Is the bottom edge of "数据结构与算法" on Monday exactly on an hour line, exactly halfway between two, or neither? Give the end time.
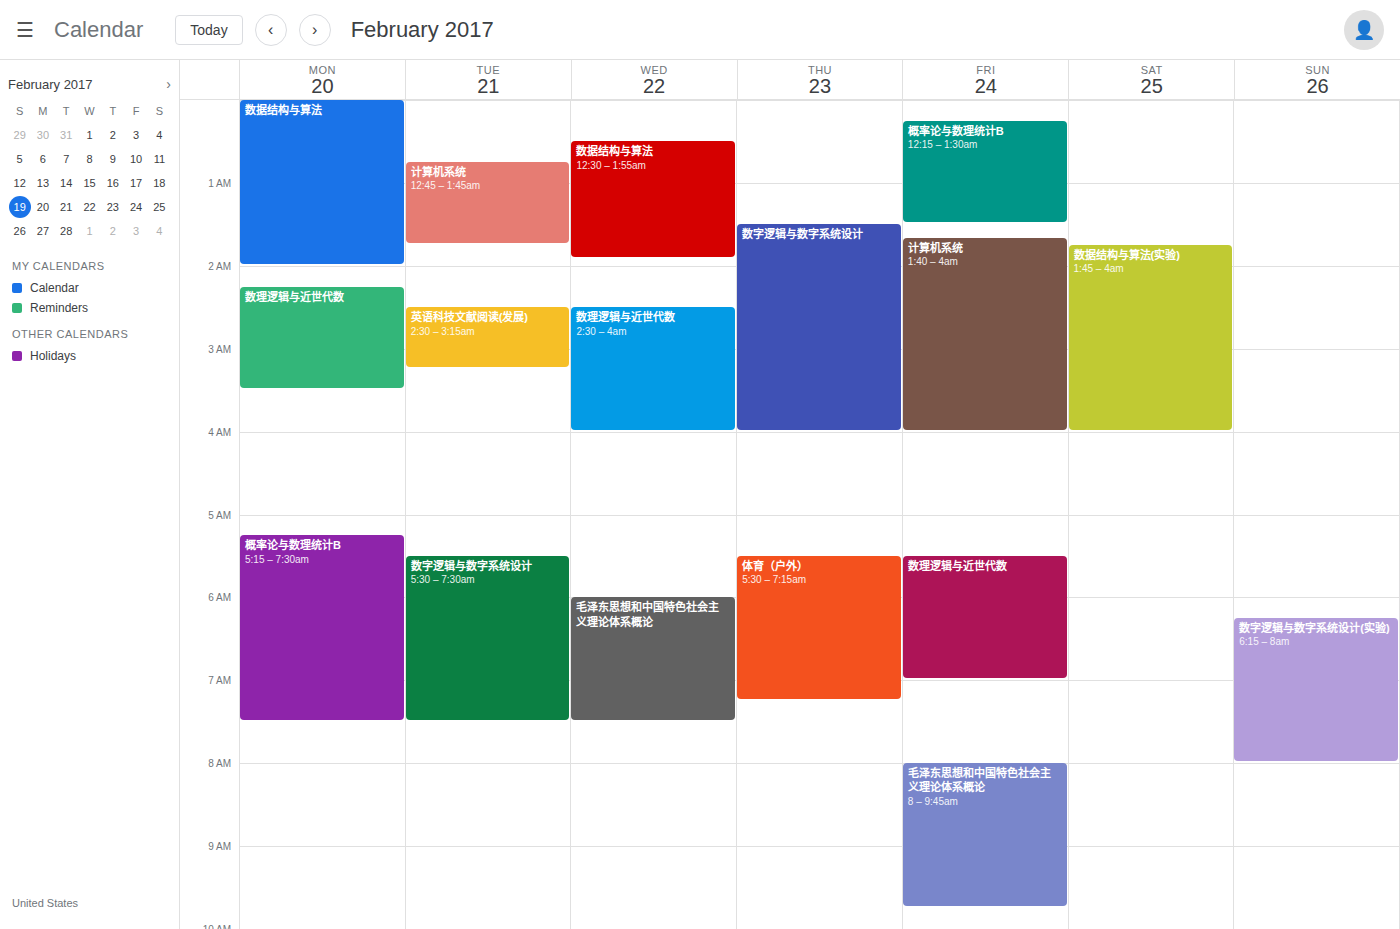
2:00 AM -- exactly on the 2 AM line.